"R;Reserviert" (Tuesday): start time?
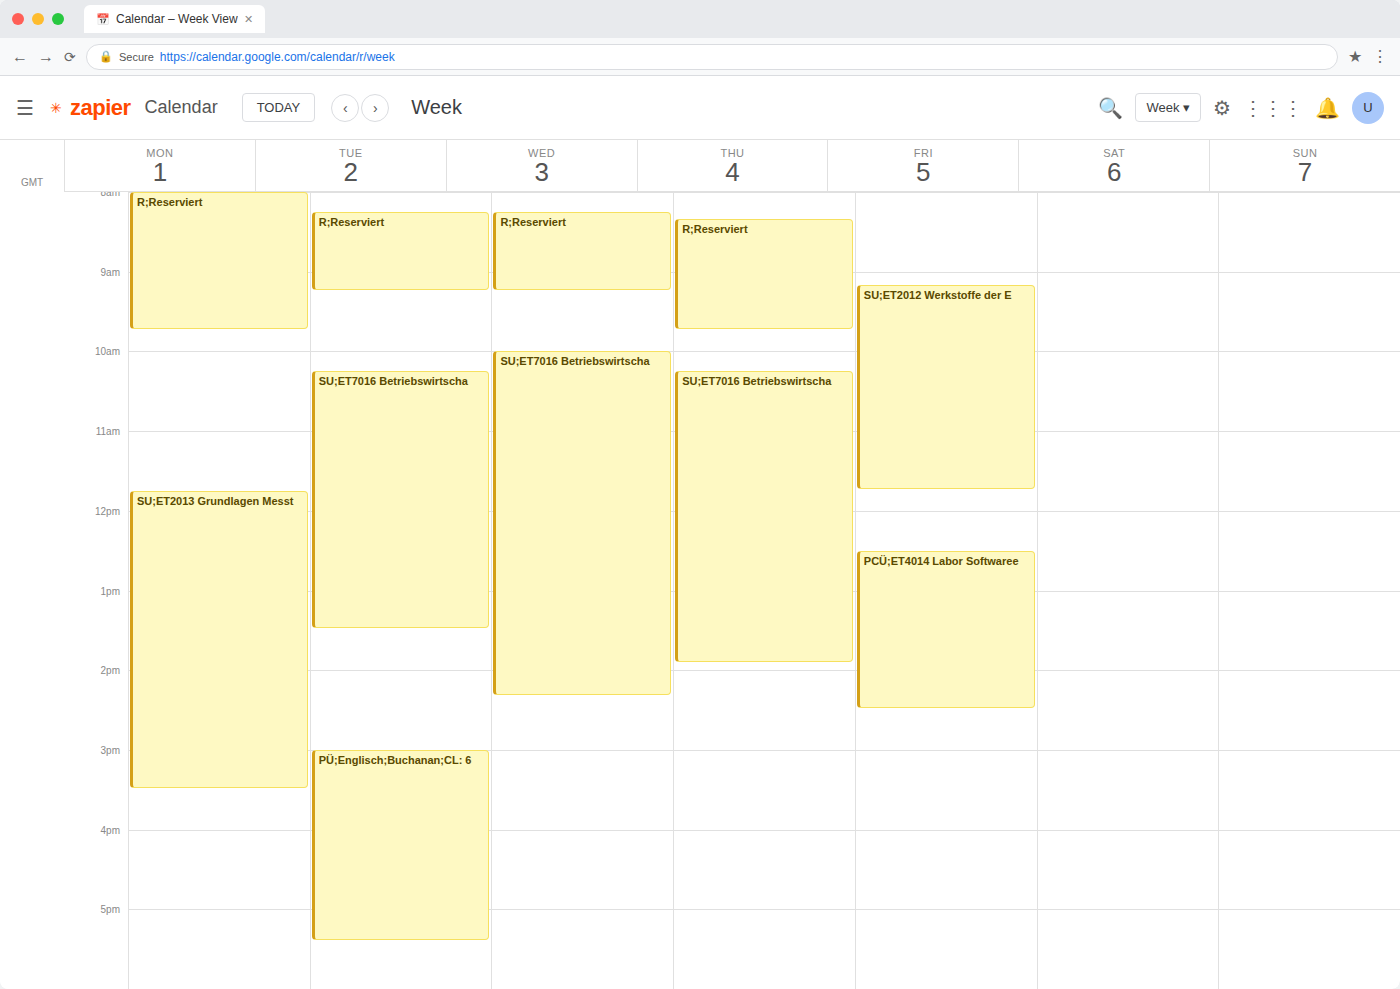
8:15 AM